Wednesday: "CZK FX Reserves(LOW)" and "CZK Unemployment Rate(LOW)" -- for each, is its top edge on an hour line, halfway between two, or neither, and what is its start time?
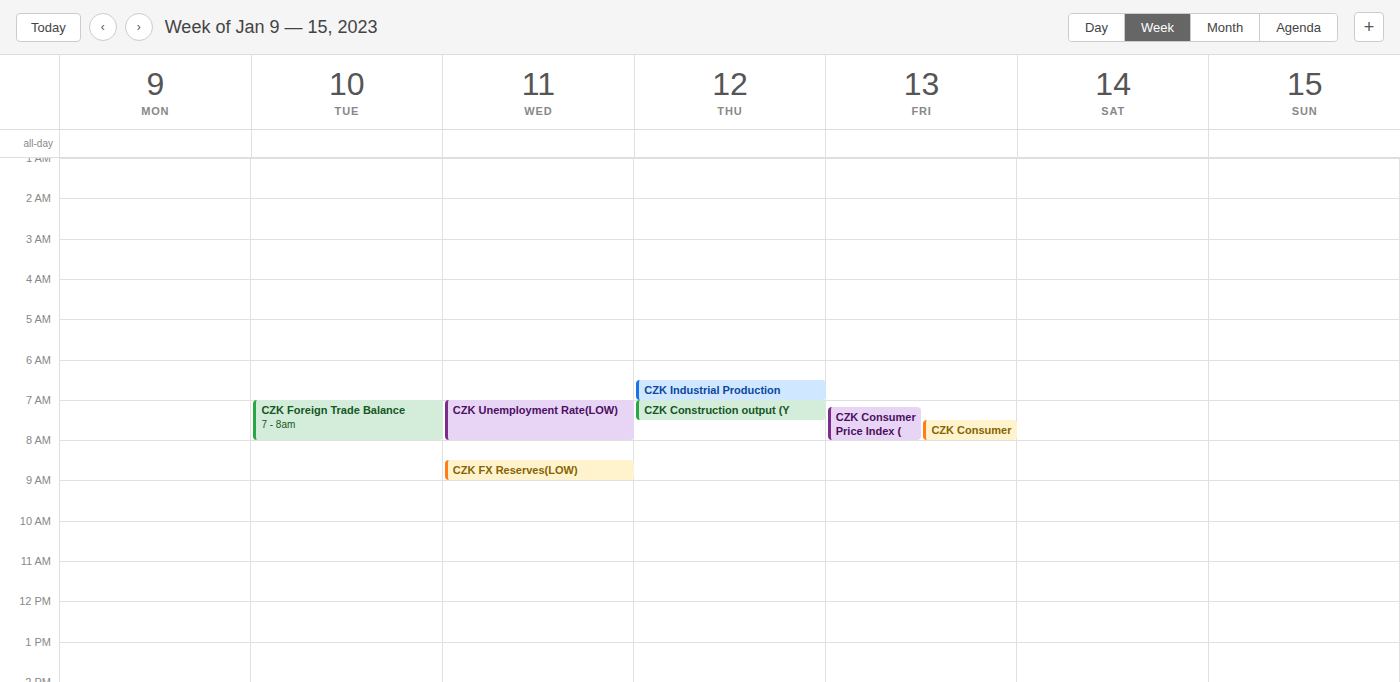
"CZK FX Reserves(LOW)": 8:30 AM, halfway between the 8 AM and 9 AM lines. "CZK Unemployment Rate(LOW)": 7:00 AM, exactly on the 7 AM line.